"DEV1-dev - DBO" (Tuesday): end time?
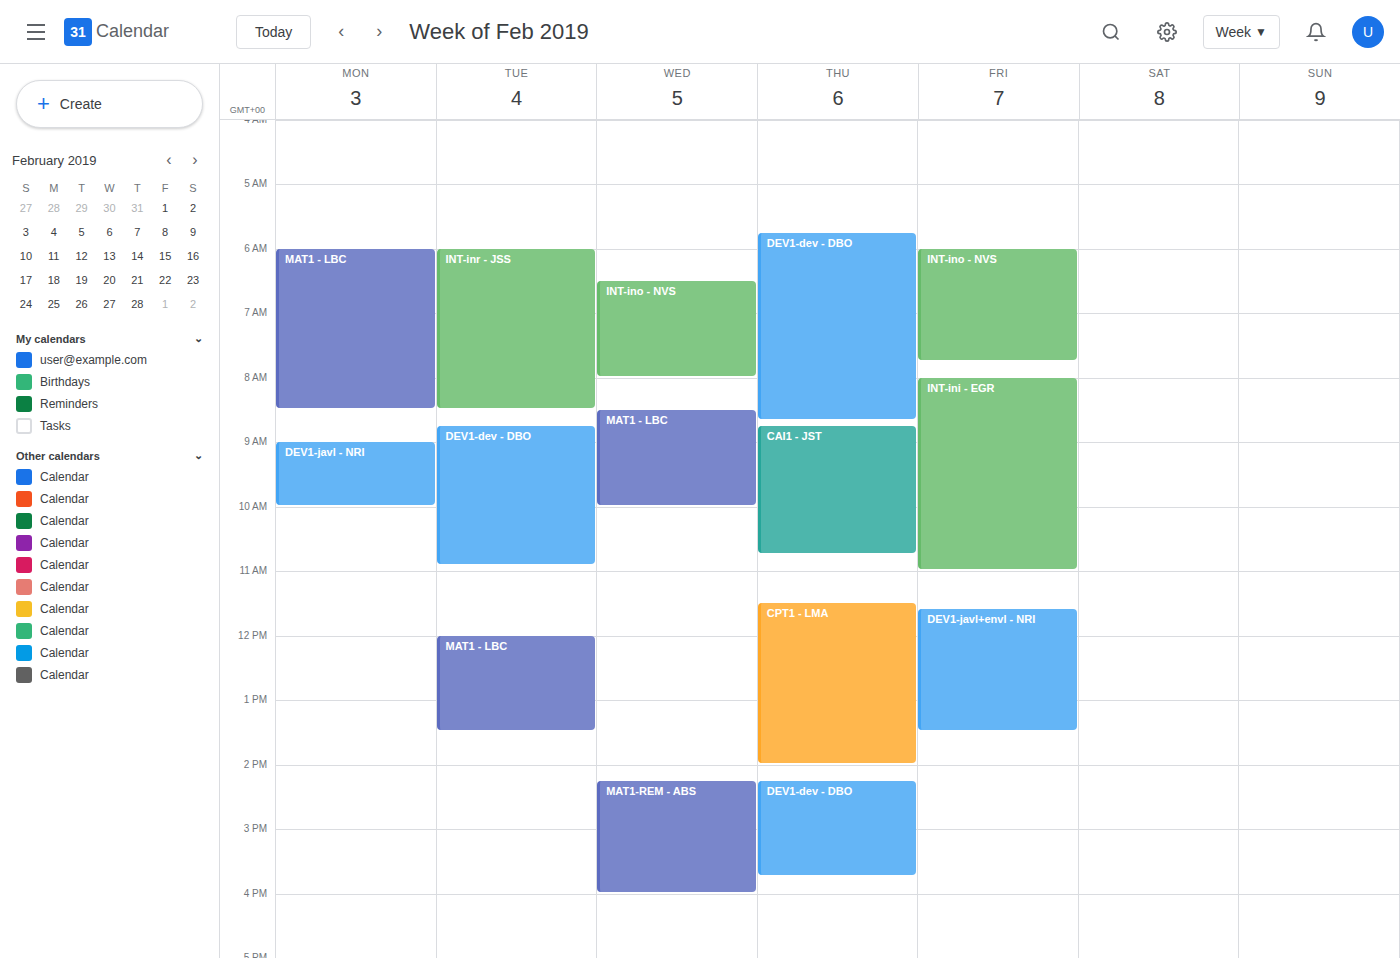
10:55 AM